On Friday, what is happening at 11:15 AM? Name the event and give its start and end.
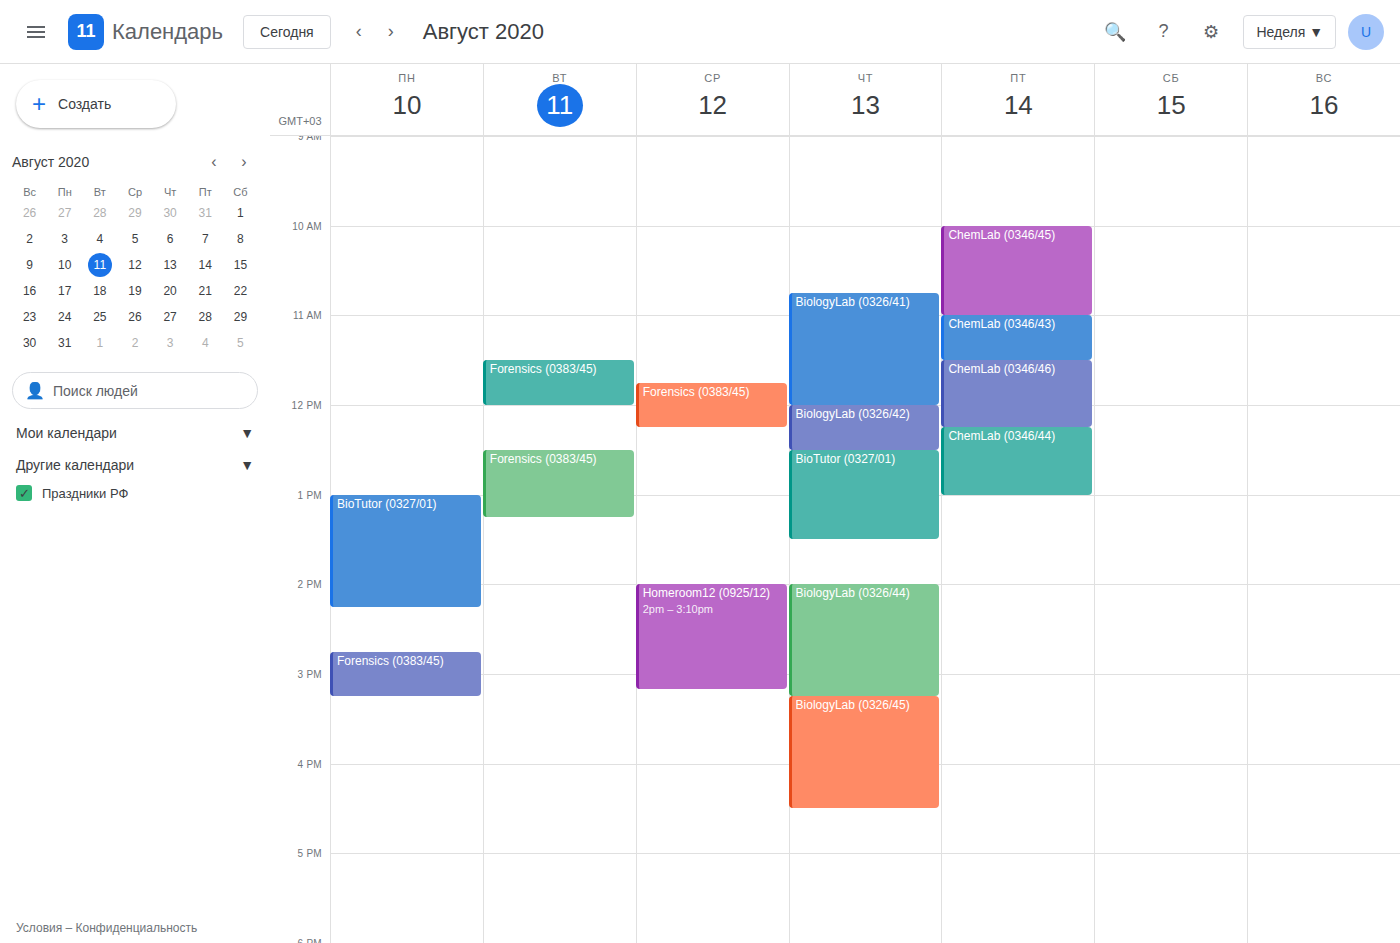
"ChemLab (0346/43)", 11:00 AM to 11:30 AM